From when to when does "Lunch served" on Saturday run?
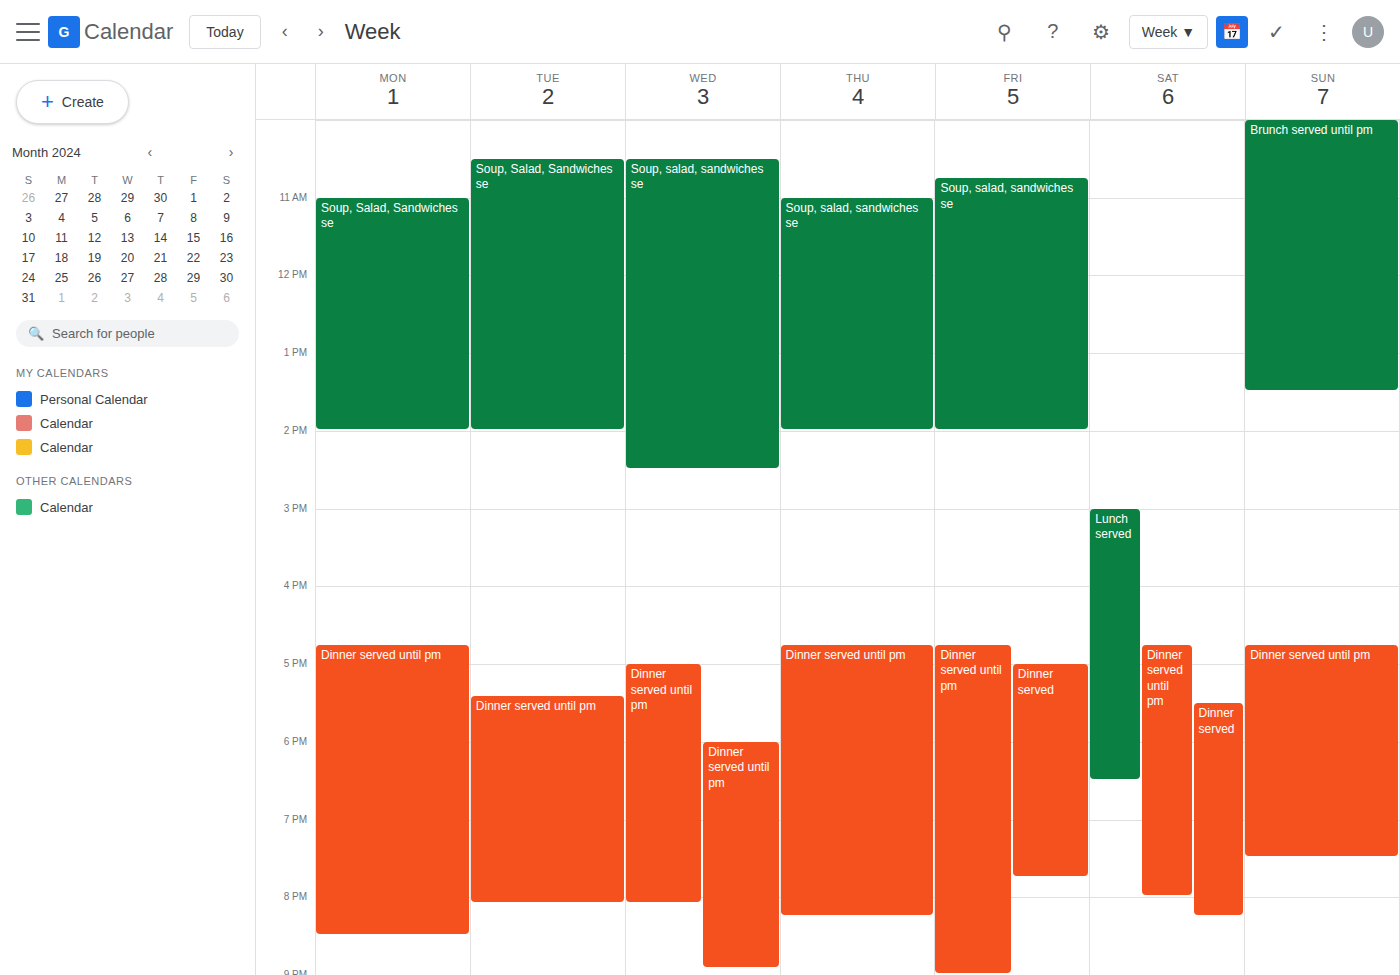
3:00 PM to 6:30 PM